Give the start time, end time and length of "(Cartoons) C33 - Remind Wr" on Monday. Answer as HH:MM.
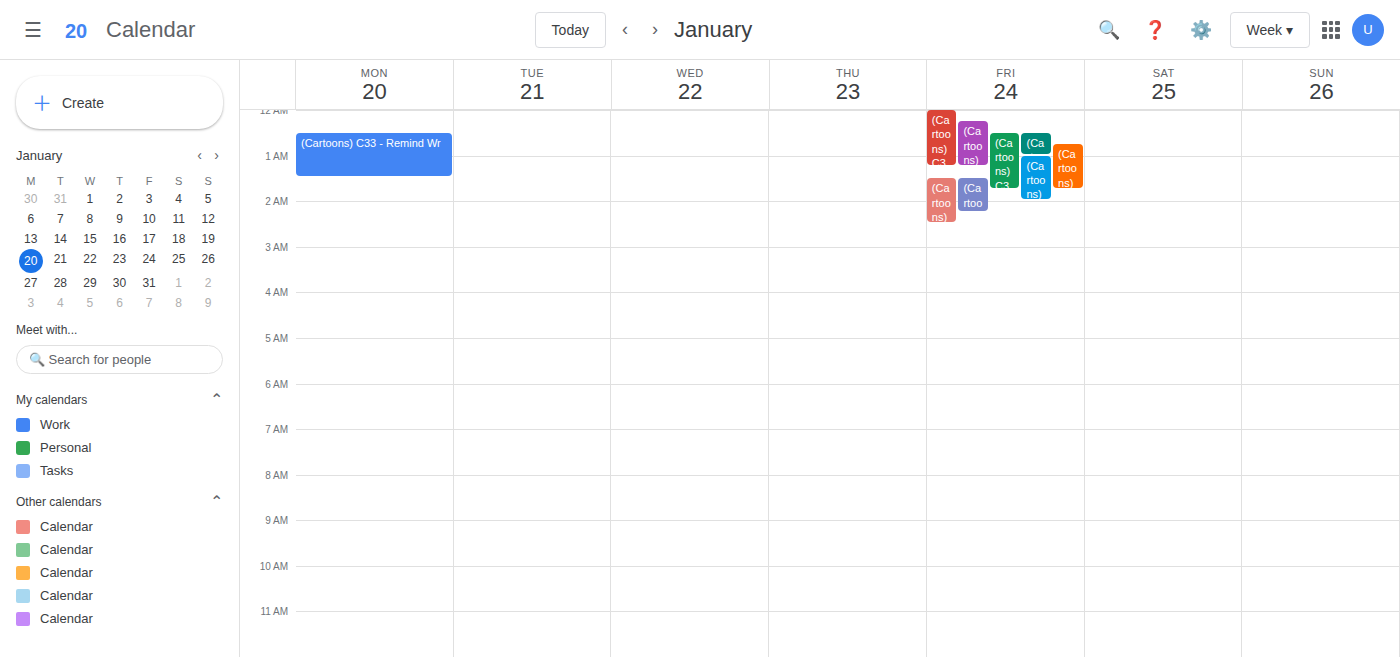
00:30 to 01:30, 1 hour